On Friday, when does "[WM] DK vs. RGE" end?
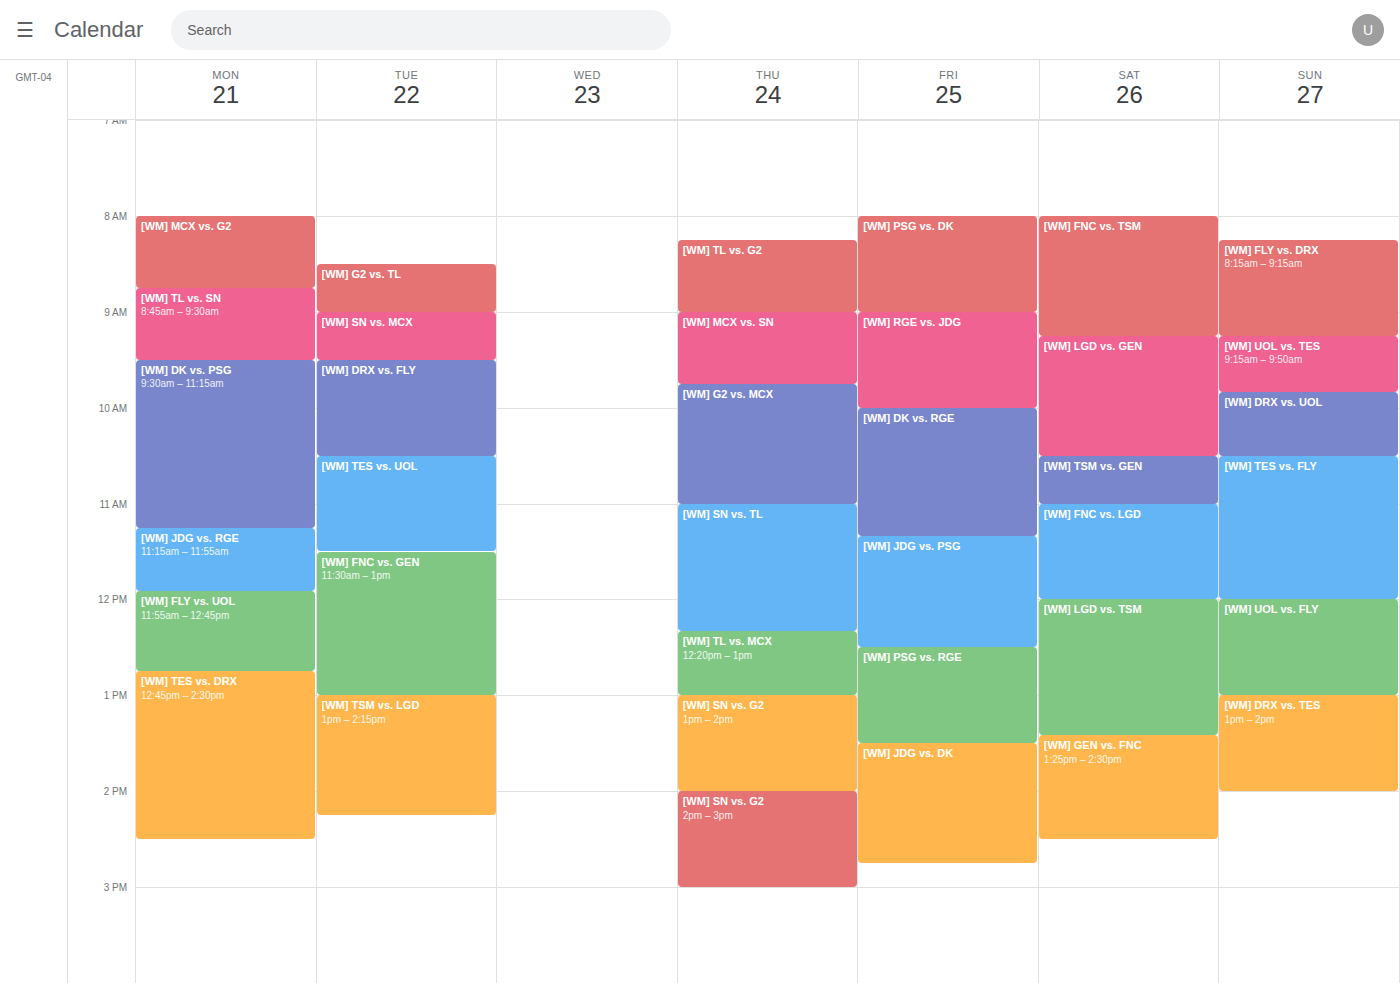
11:20 AM